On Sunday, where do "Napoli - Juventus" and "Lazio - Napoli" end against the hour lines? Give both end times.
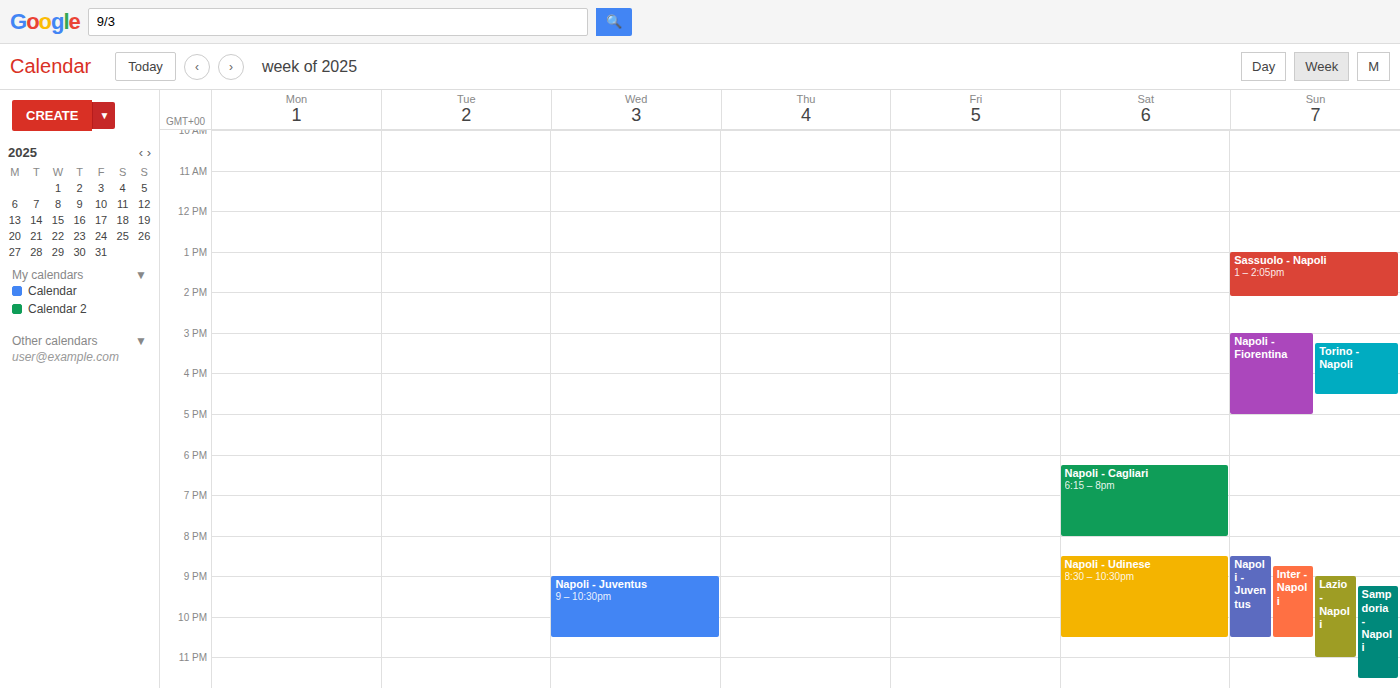
"Napoli - Juventus": 10:30 PM, halfway between the 10 PM and 11 PM lines. "Lazio - Napoli": 11:00 PM, exactly on the 11 PM line.